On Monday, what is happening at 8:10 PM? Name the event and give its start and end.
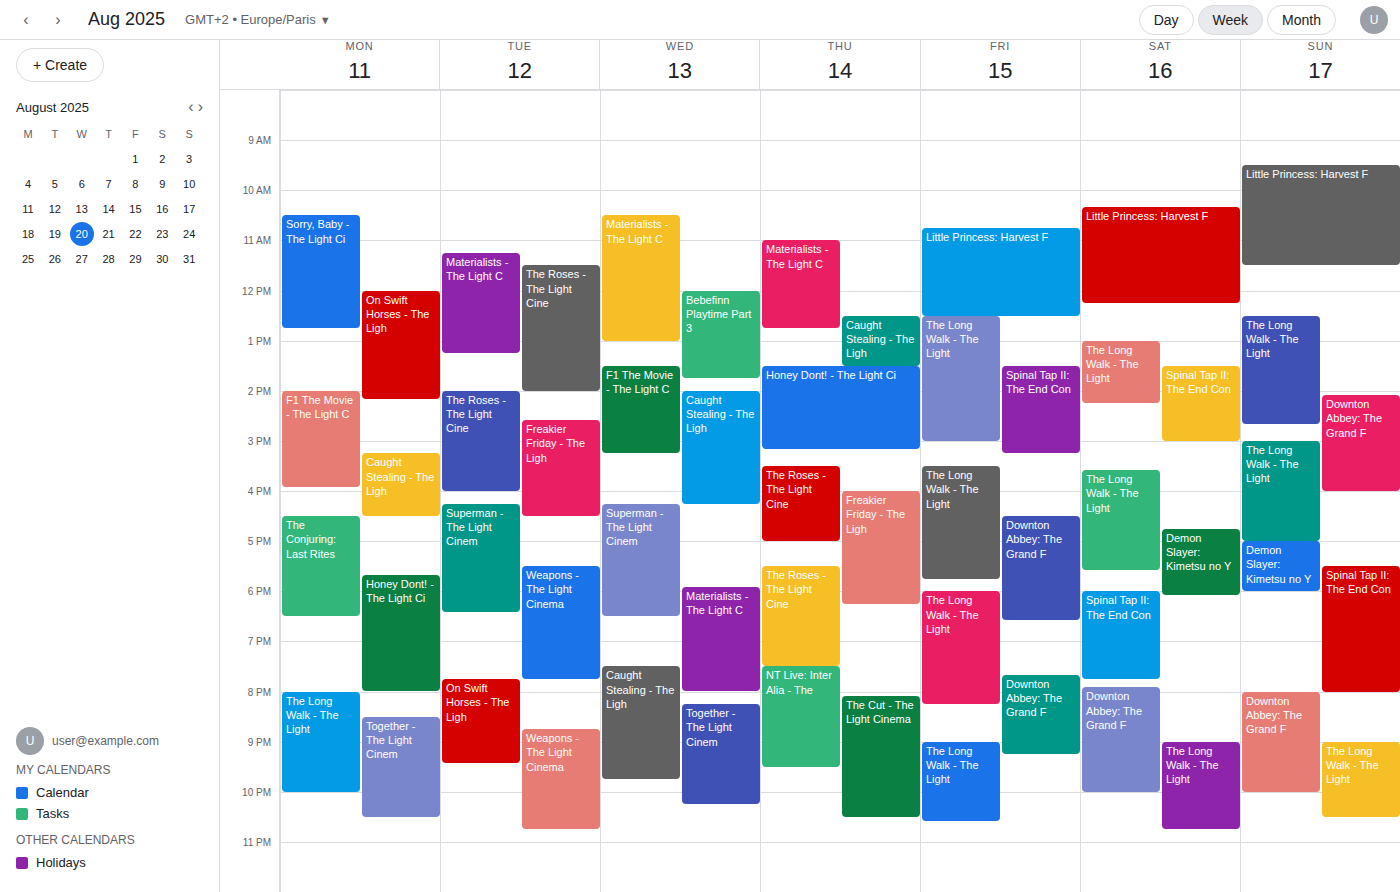
"The Long Walk - The Light", 8:00 PM to 10:00 PM